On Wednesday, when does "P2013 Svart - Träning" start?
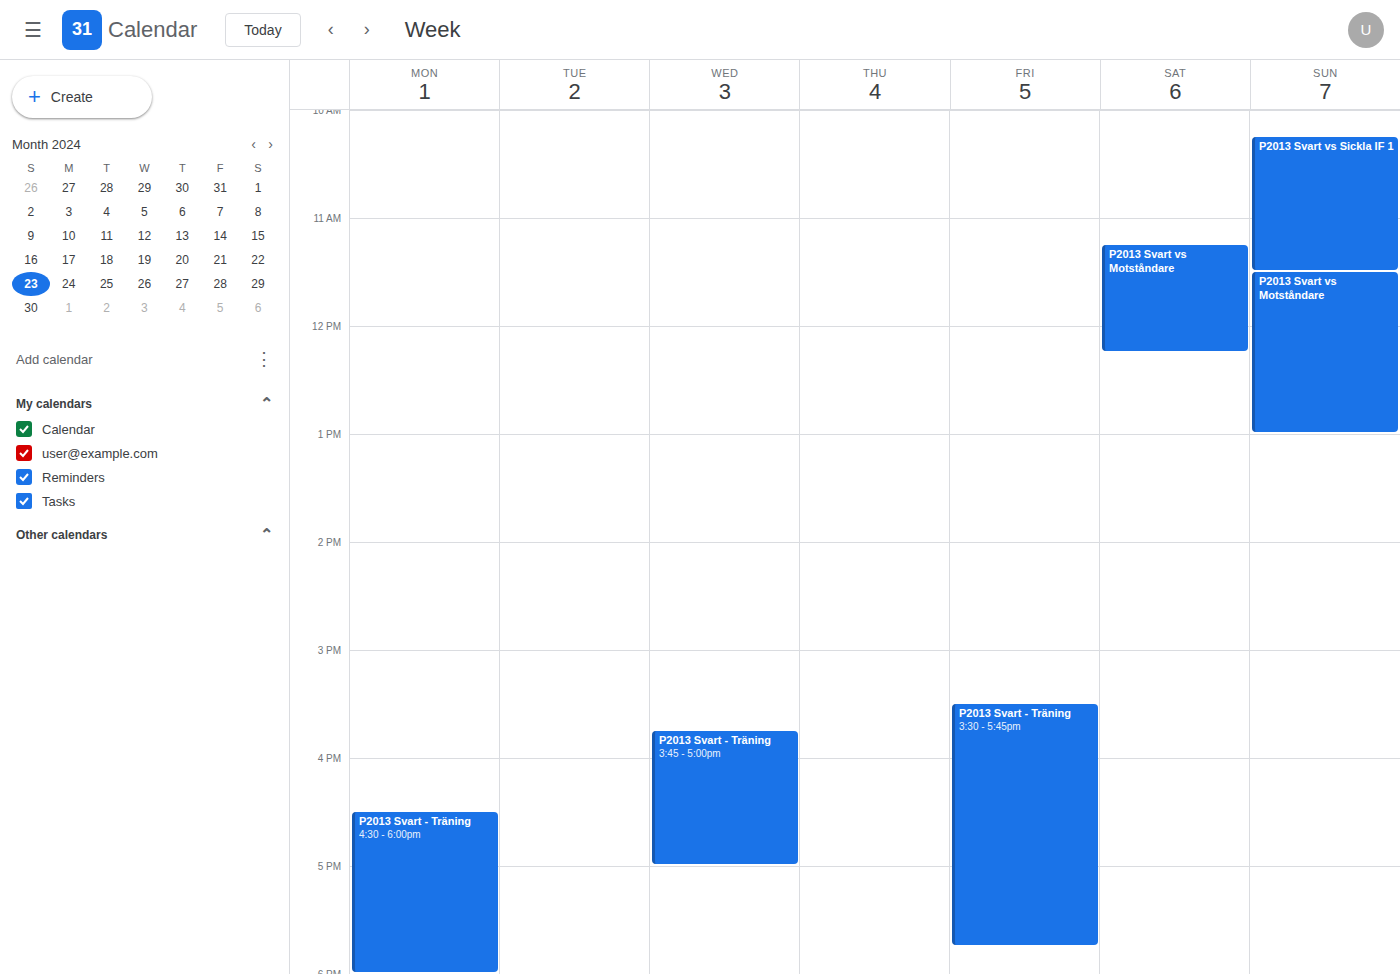
3:45 PM